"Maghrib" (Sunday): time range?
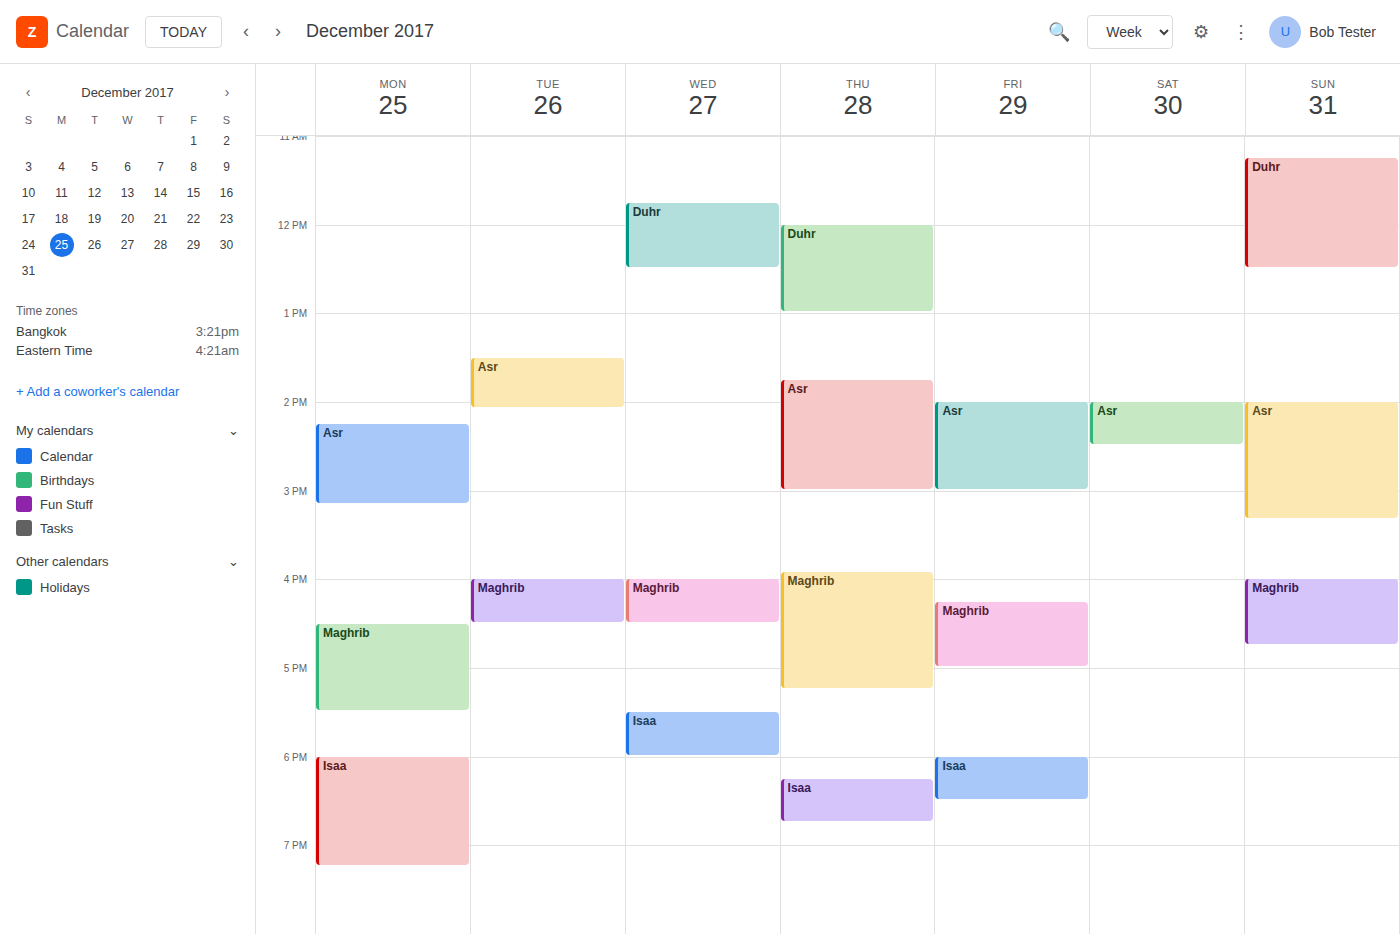
4:00 PM to 4:45 PM